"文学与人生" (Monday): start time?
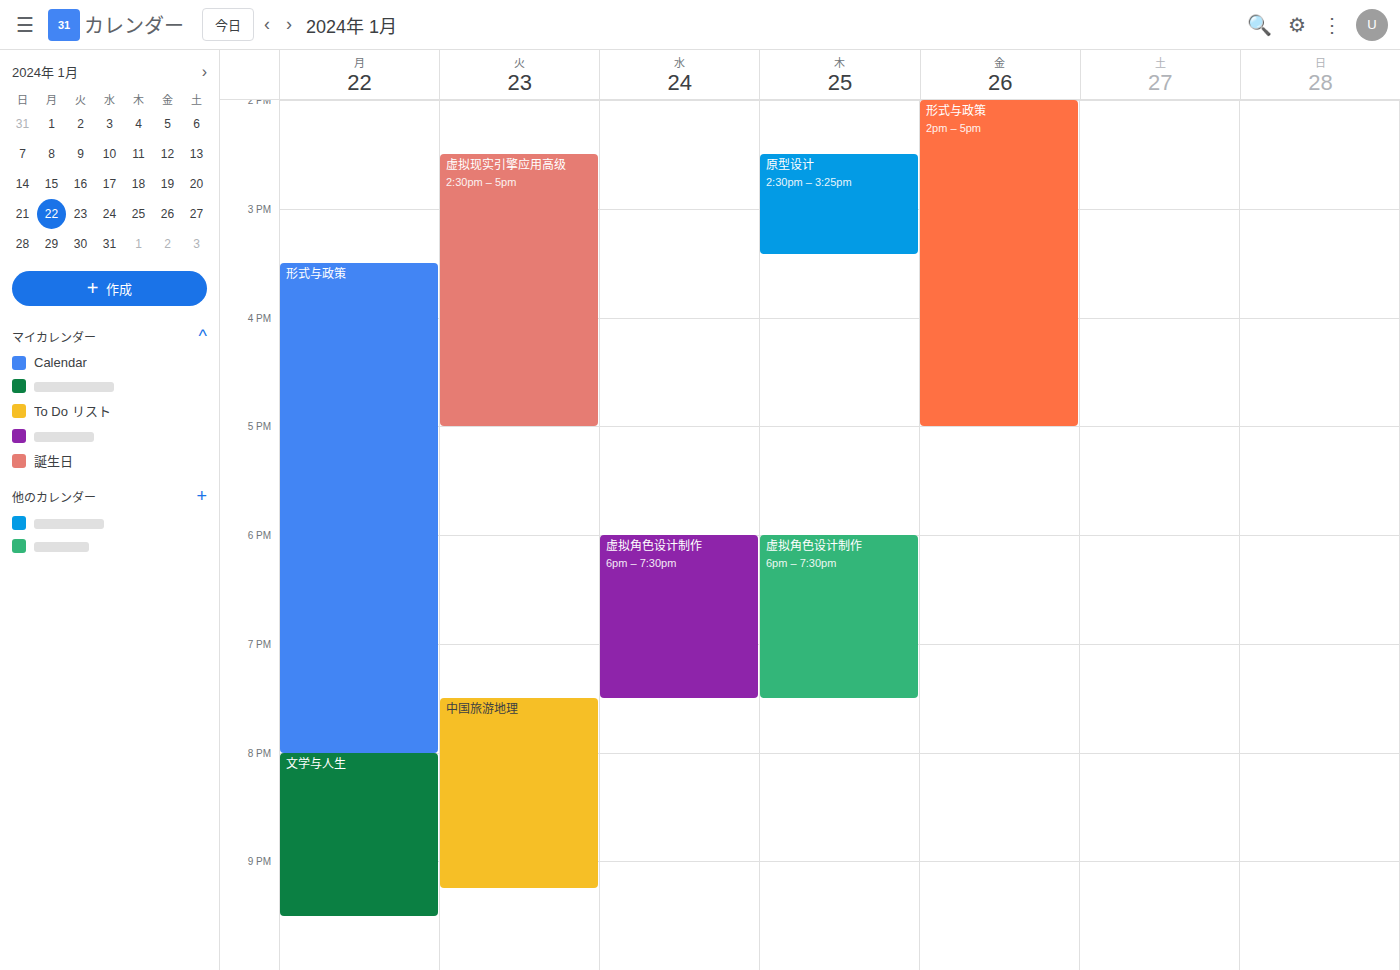
8:00 PM